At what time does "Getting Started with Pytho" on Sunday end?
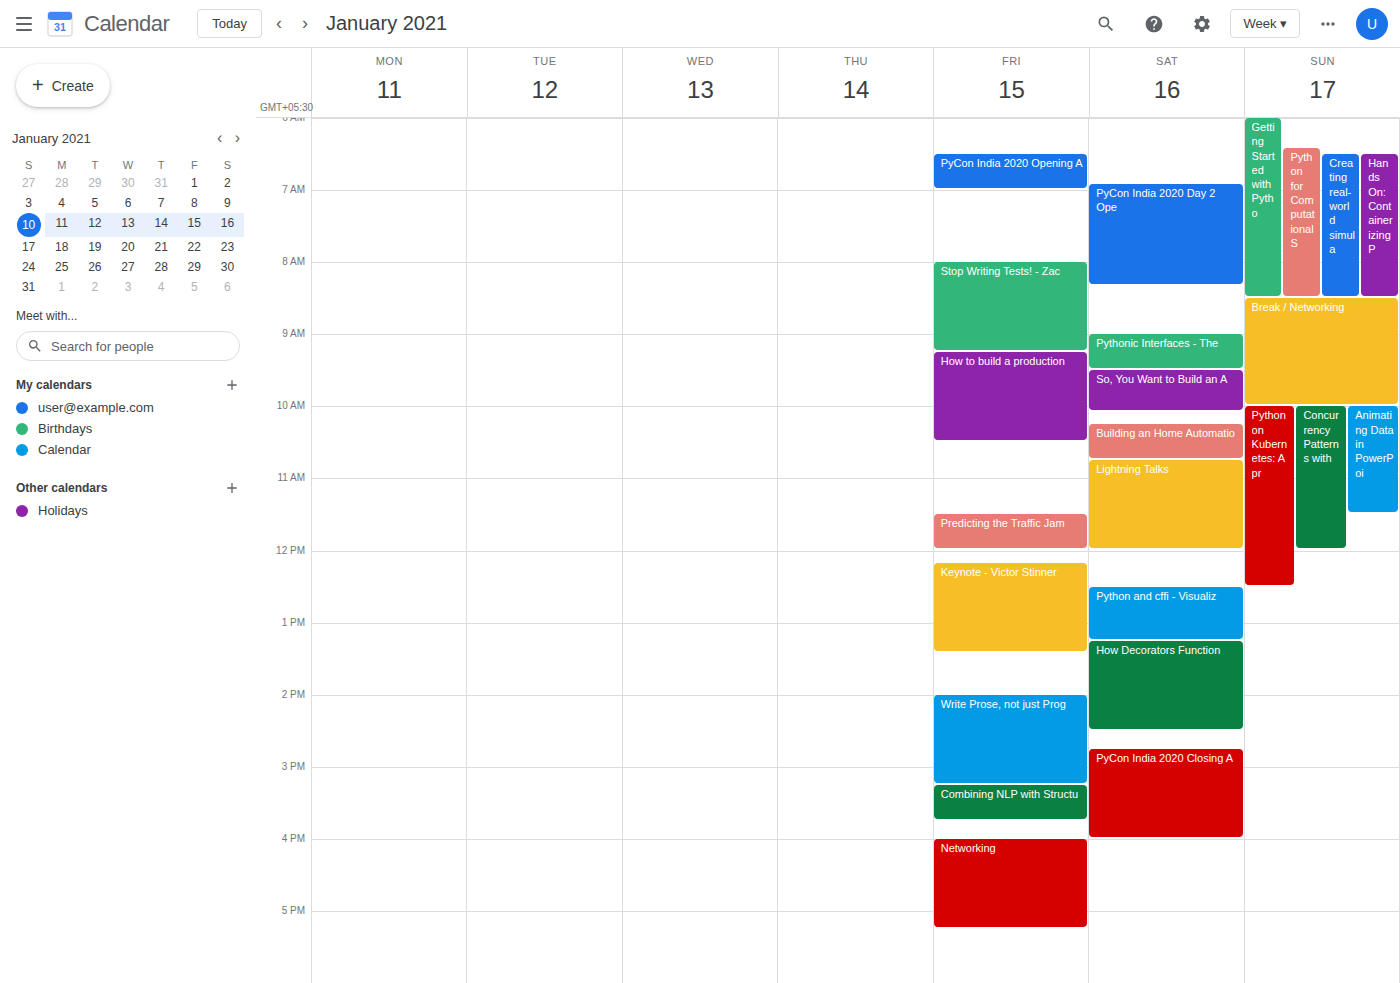
8:30 AM